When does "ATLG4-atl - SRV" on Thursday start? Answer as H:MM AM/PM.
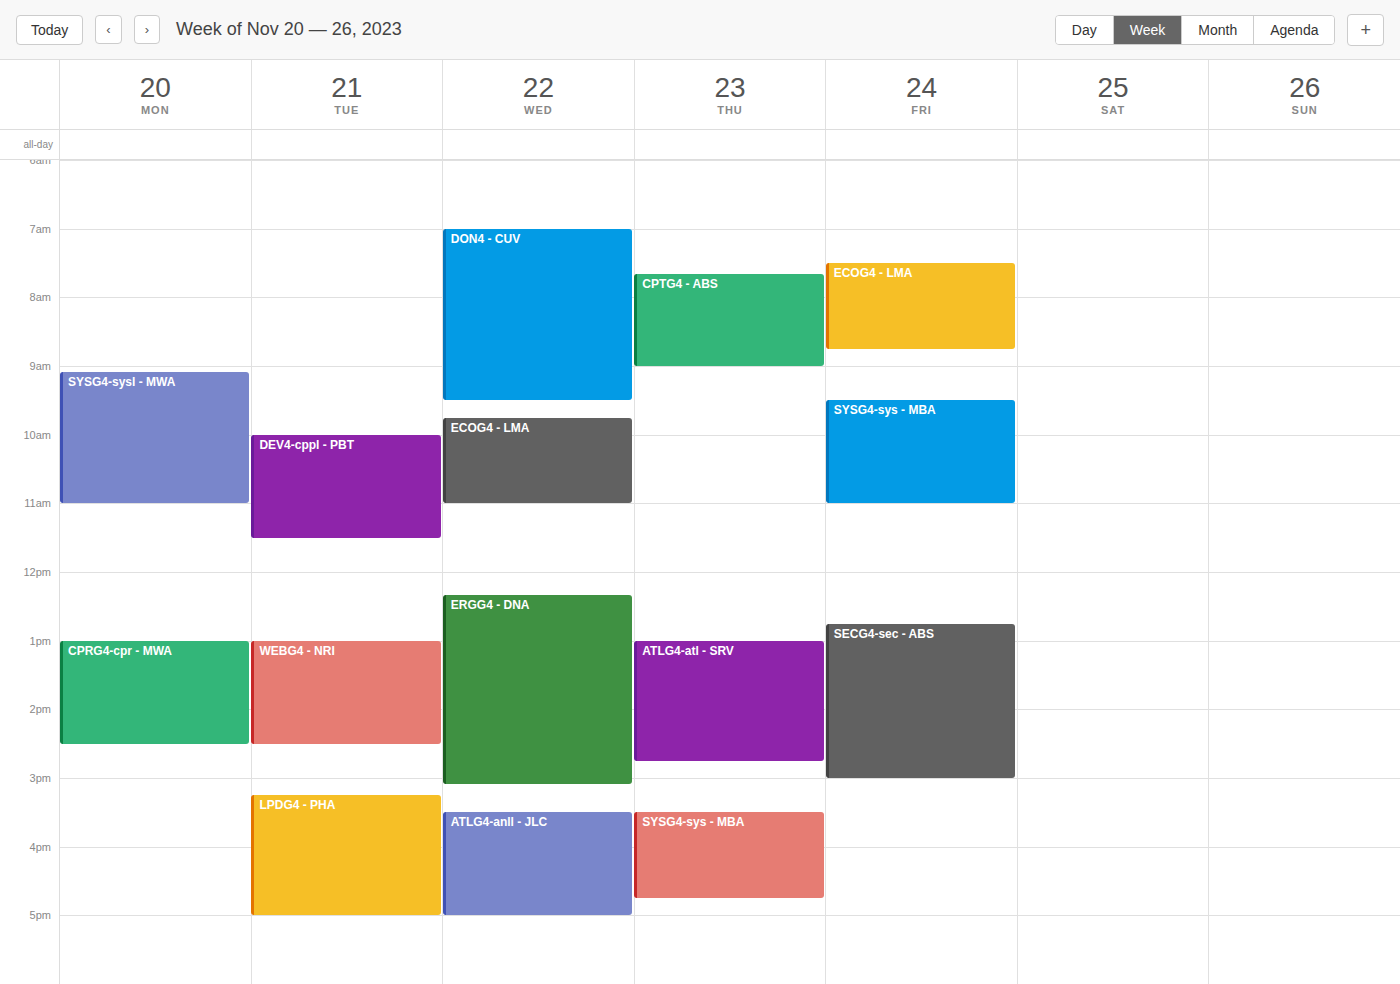
1:00 PM